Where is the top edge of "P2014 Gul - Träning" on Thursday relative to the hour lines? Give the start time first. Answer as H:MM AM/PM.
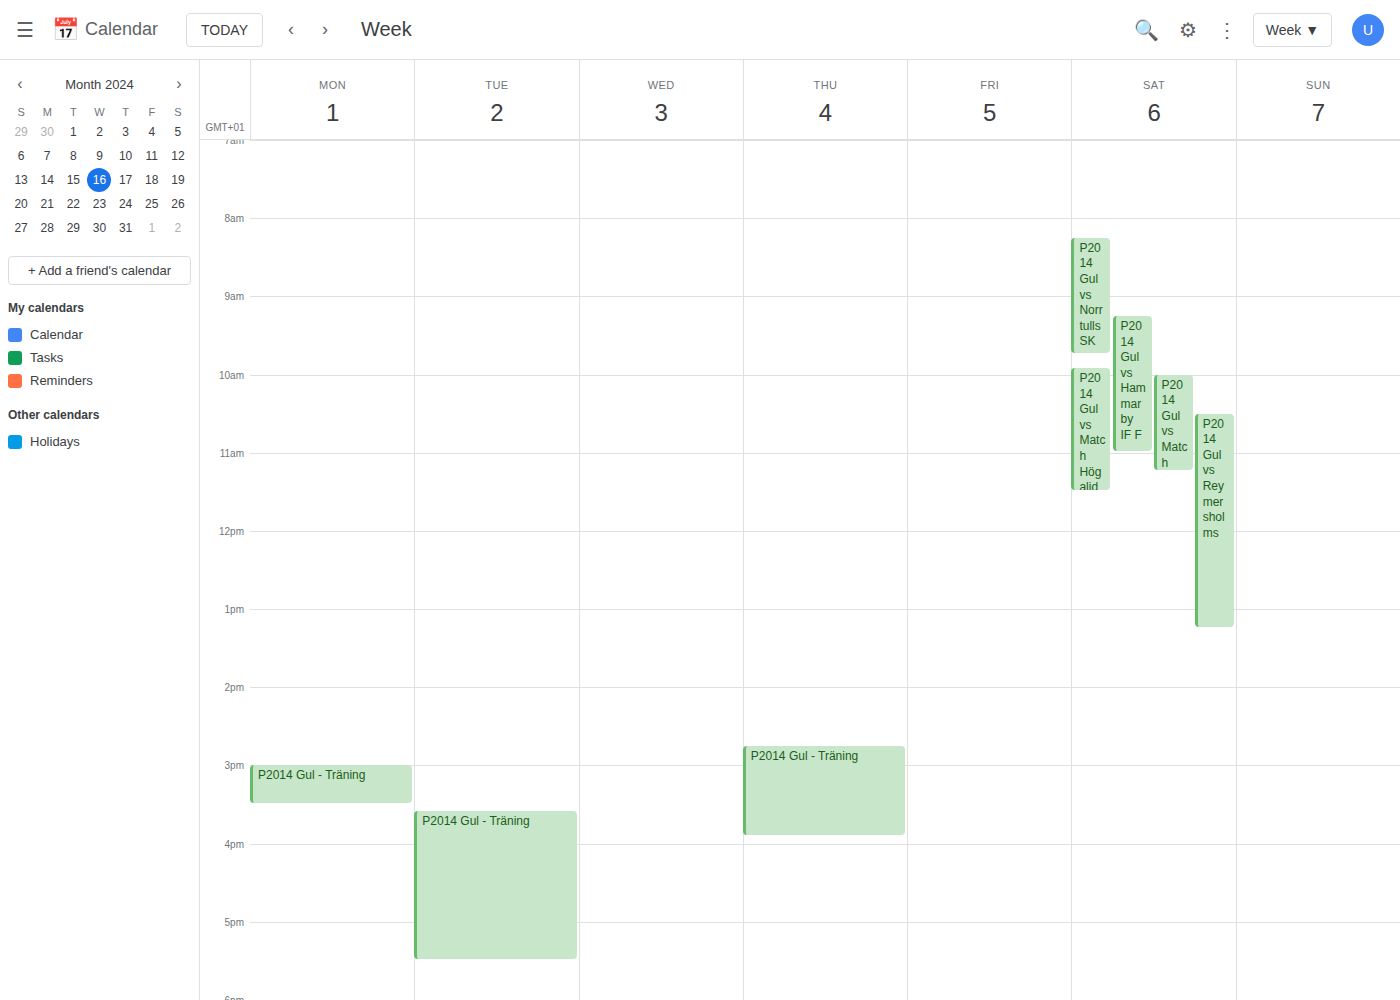
2:45 PM -- neither: three quarters of the way from the 2 PM line to the 3 PM line.